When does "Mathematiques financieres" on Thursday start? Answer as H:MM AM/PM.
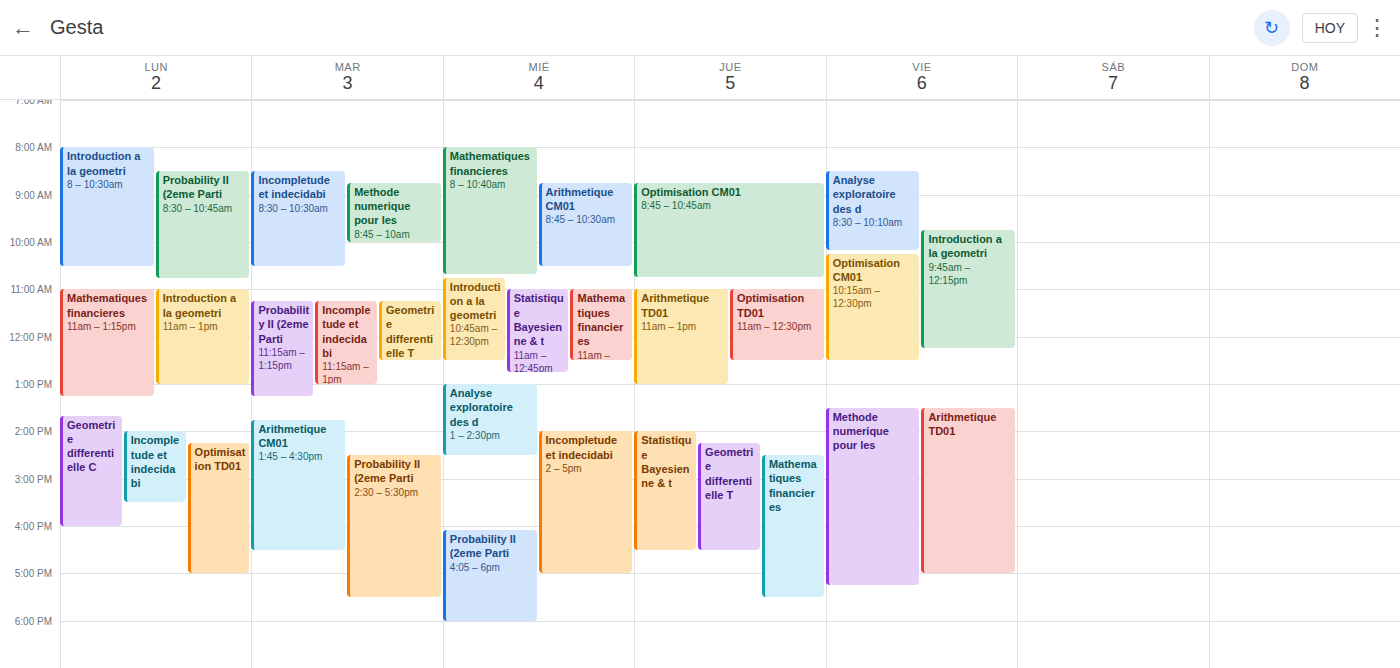
2:30 PM